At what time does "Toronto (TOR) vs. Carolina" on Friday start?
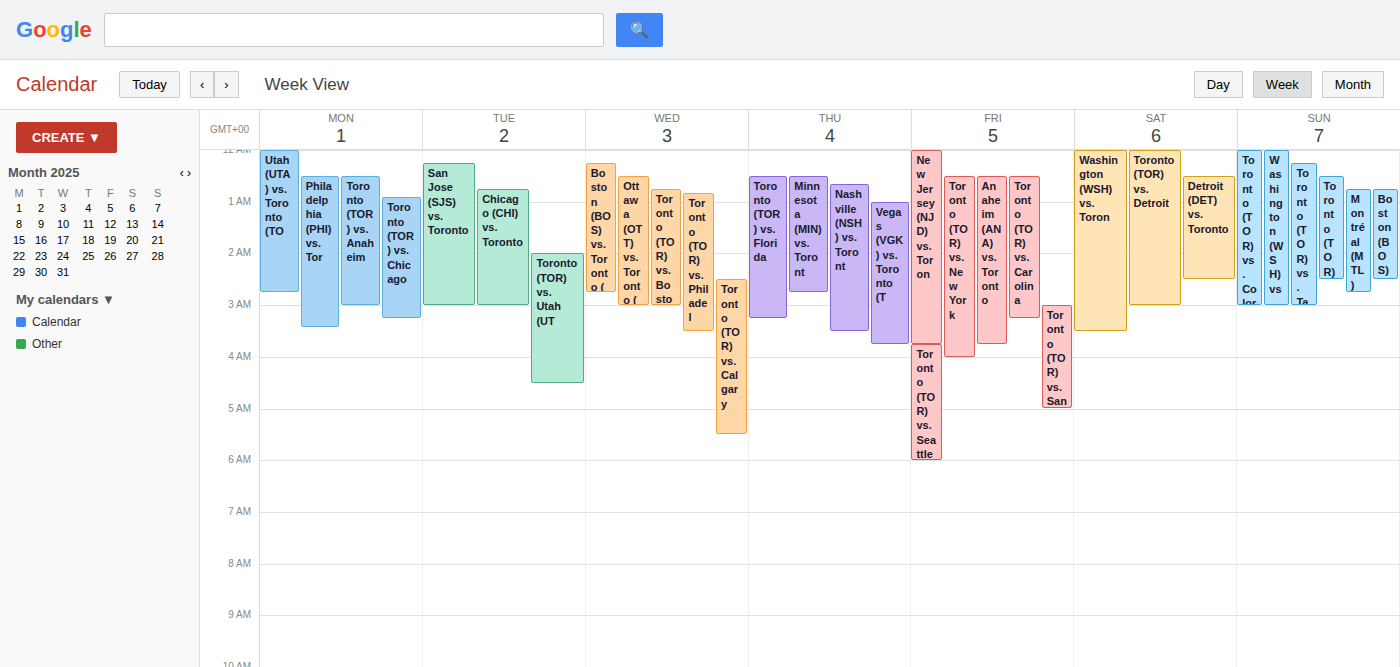
12:30 AM